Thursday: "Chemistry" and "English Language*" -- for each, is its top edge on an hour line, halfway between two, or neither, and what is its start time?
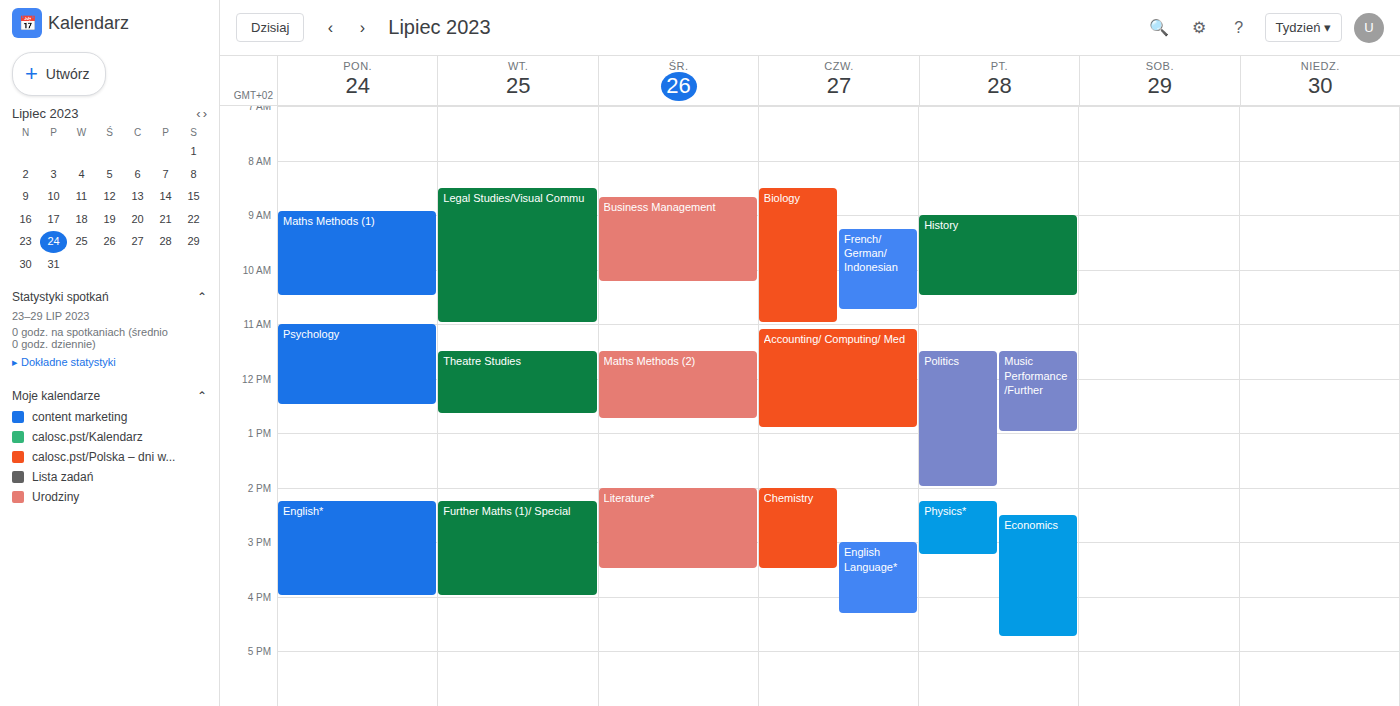
"Chemistry": 2:00 PM, exactly on the 2 PM line. "English Language*": 3:00 PM, exactly on the 3 PM line.